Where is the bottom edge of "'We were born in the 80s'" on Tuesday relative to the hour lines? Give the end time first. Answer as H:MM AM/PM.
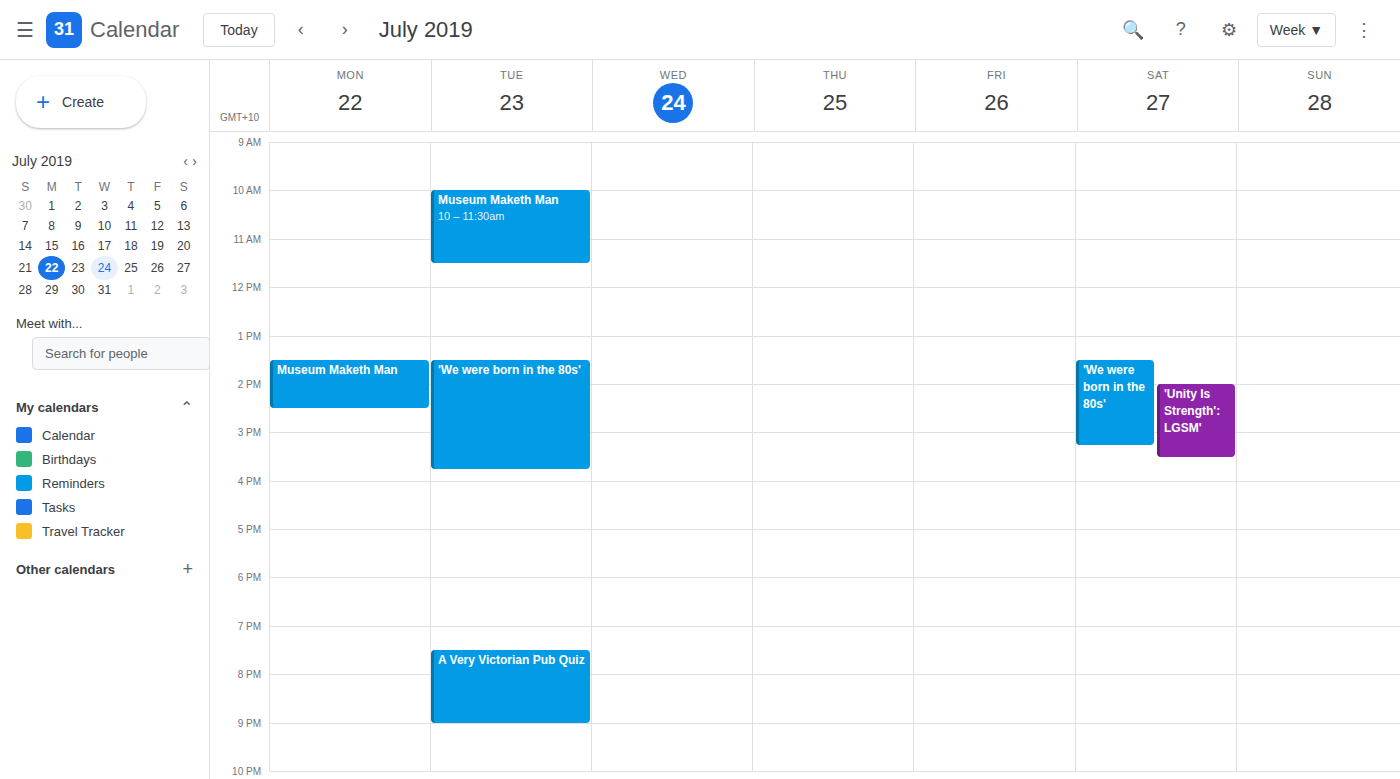
3:45 PM -- neither: three quarters of the way from the 3 PM line to the 4 PM line.